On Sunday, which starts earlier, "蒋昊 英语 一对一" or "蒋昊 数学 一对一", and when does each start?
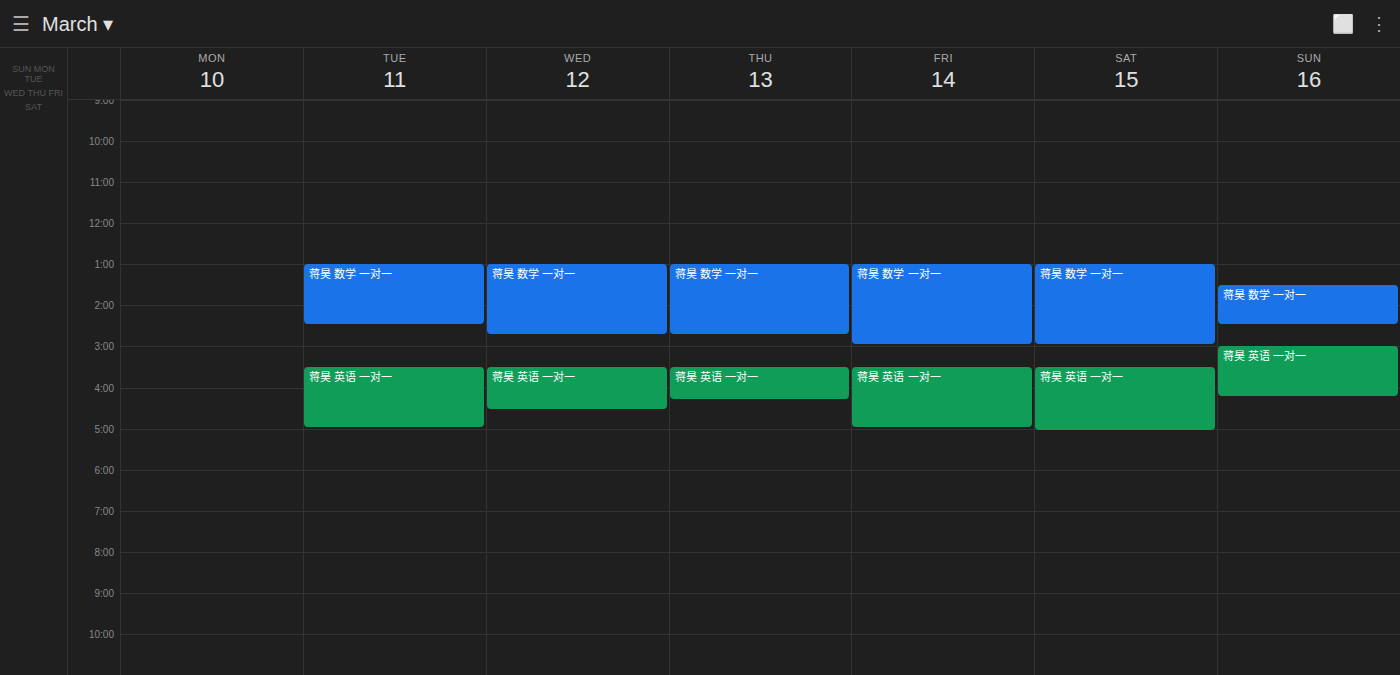
"蒋昊 数学 一对一" 1:30 PM; "蒋昊 英语 一对一" 3:00 PM.